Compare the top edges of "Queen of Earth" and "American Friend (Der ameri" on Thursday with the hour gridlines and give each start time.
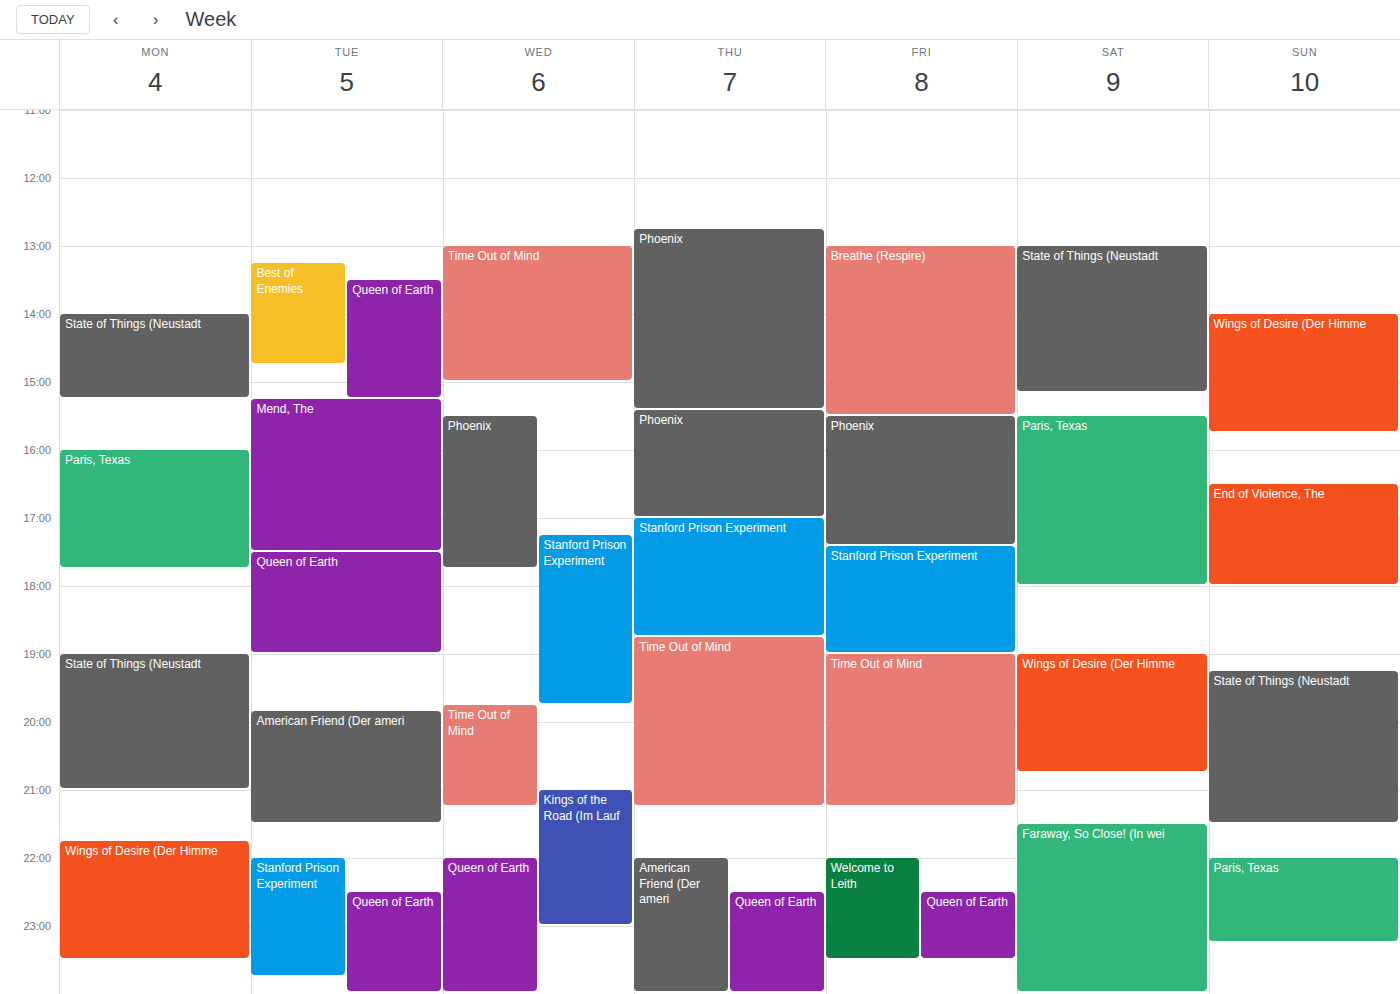
"Queen of Earth": 10:30 PM, halfway between the 10 PM and 11 PM lines. "American Friend (Der ameri": 10:00 PM, exactly on the 10 PM line.